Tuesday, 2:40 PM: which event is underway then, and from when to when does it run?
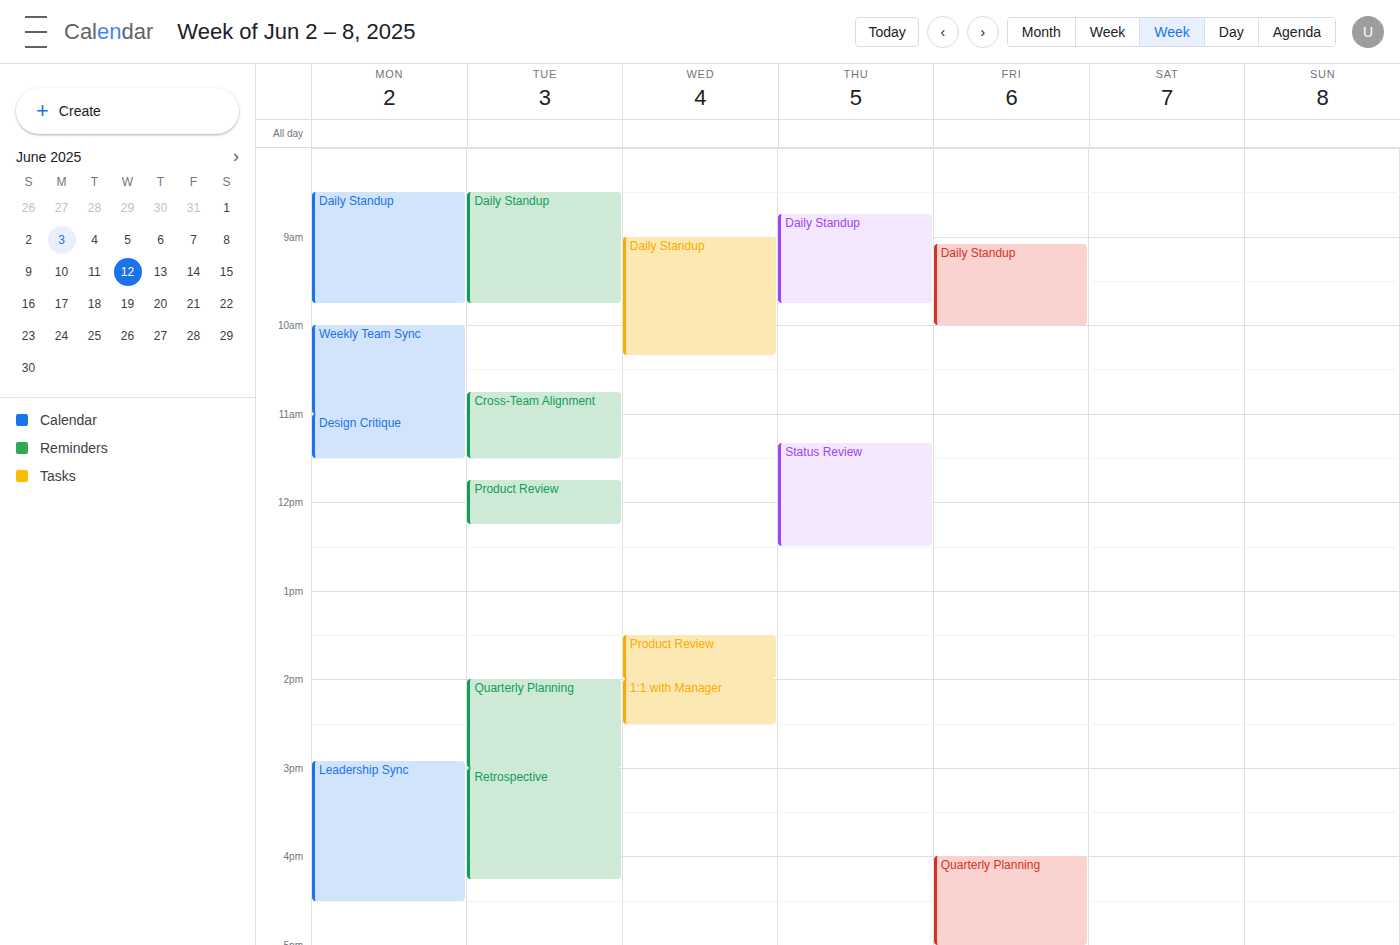
"Quarterly Planning", 2:00 PM to 3:00 PM